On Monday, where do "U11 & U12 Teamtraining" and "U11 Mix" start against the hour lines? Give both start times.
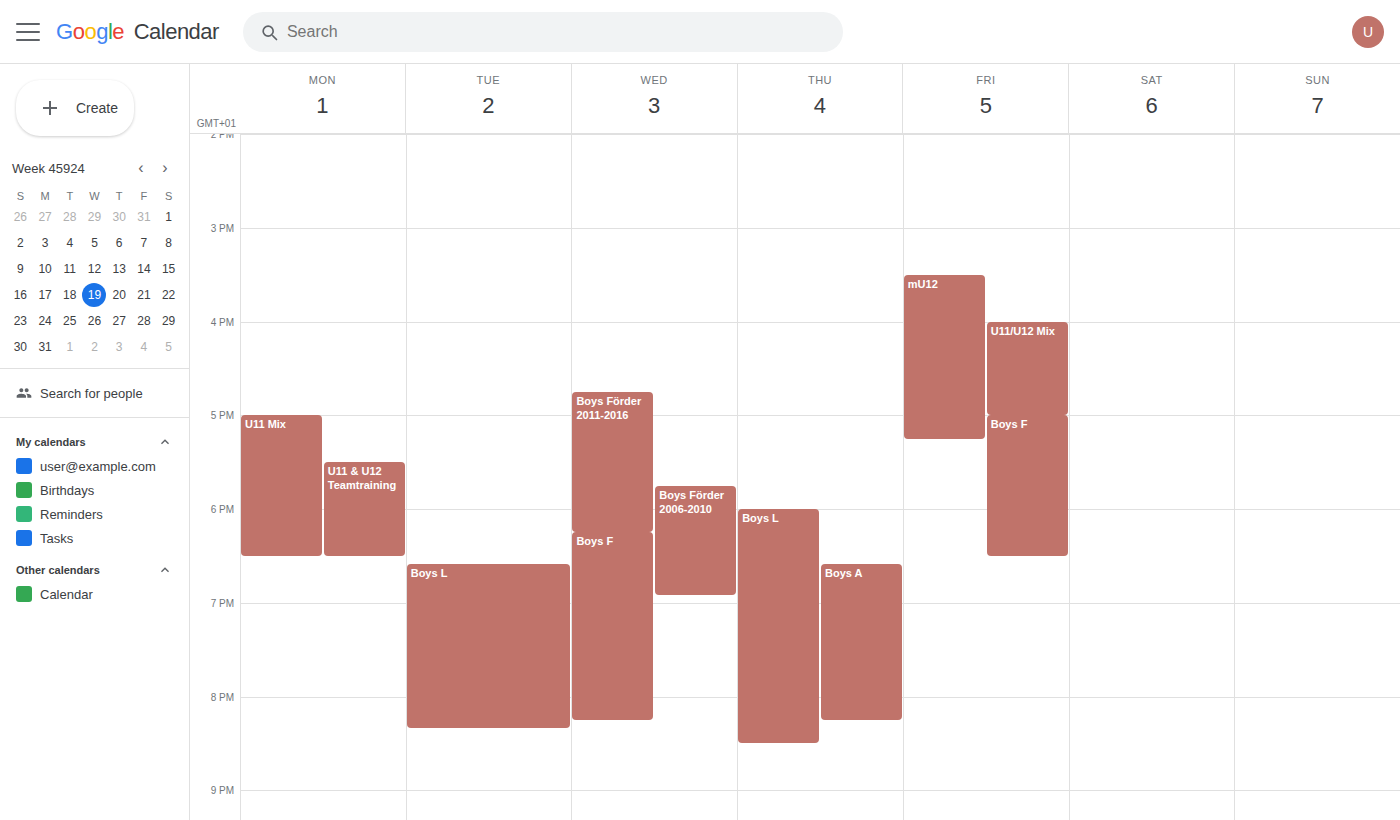
"U11 & U12 Teamtraining": 5:30 PM, halfway between the 5 PM and 6 PM lines. "U11 Mix": 5:00 PM, exactly on the 5 PM line.